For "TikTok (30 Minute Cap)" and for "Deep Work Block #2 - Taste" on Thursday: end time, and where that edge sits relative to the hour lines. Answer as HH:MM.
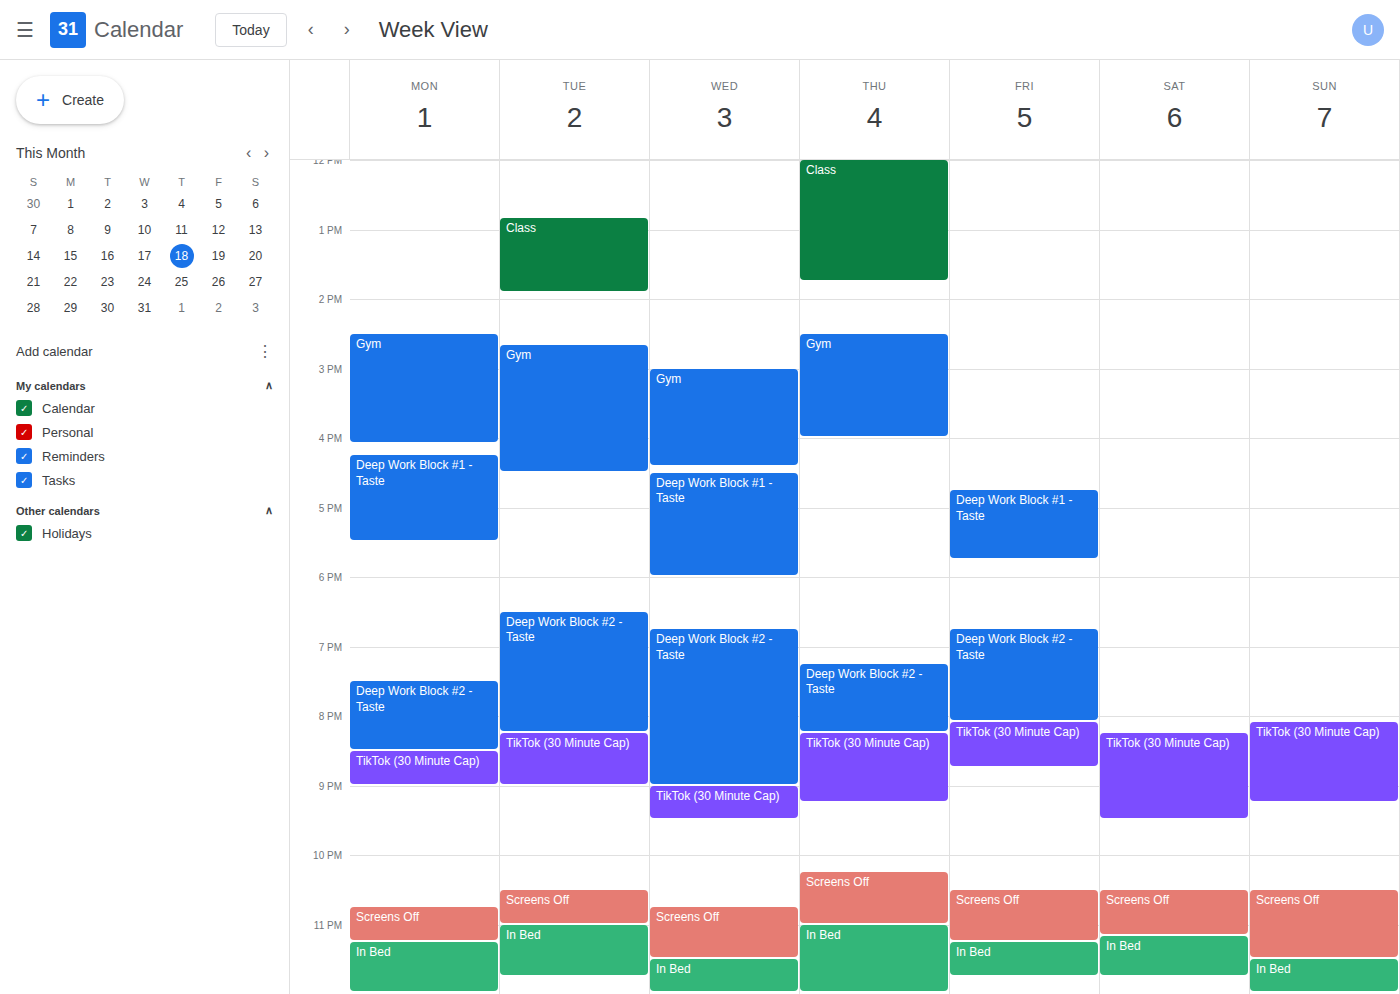
"TikTok (30 Minute Cap)": 21:15, neither: a quarter of the way from the 21:00 line to the 22:00 line. "Deep Work Block #2 - Taste": 20:15, neither: a quarter of the way from the 20:00 line to the 21:00 line.